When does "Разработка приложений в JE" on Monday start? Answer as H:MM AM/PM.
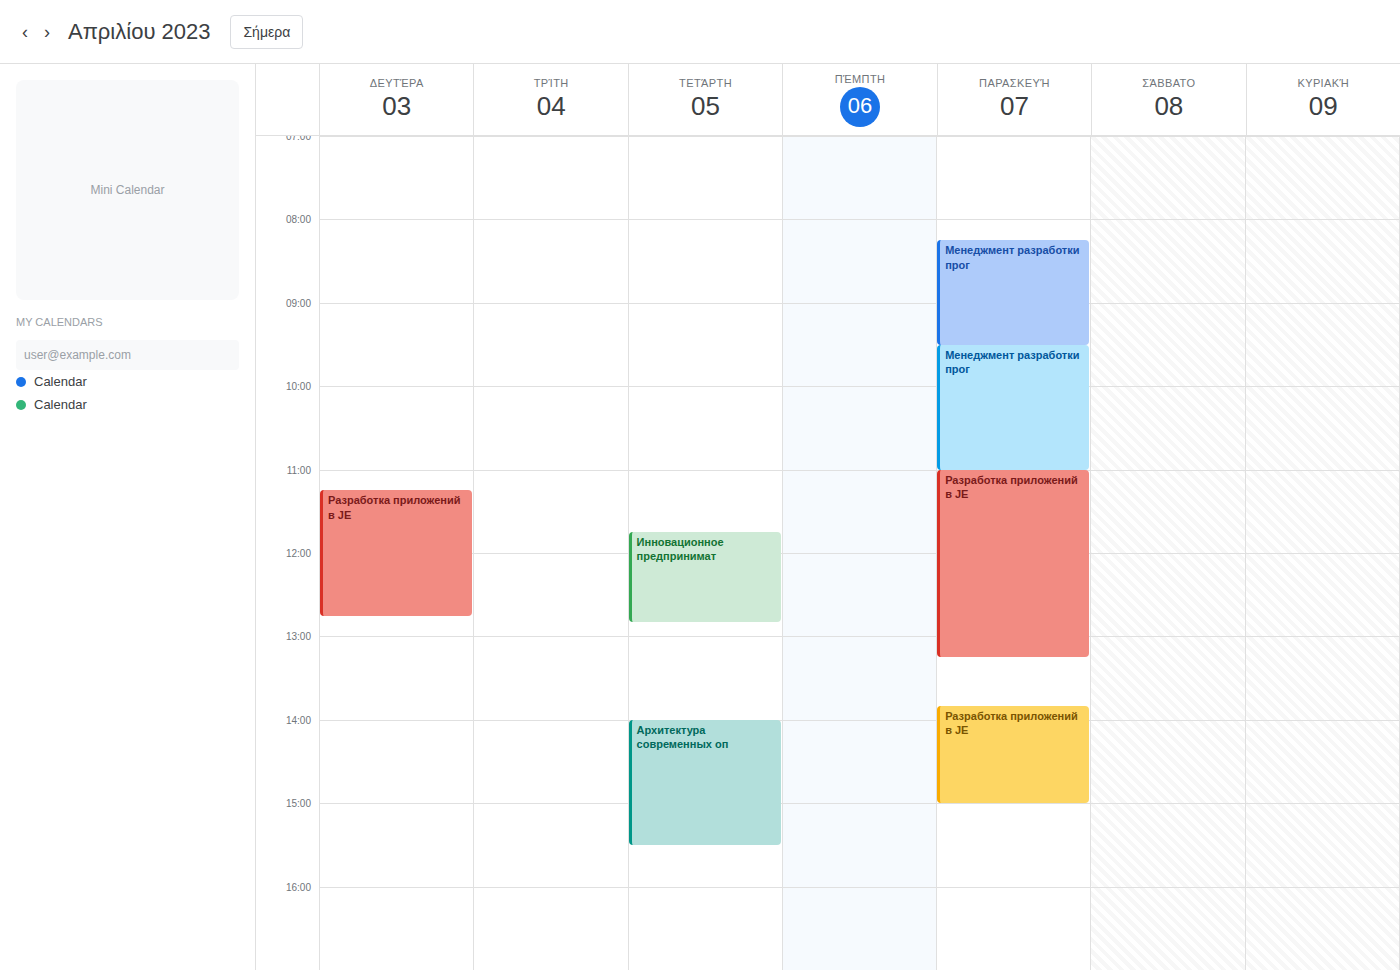
11:15 AM